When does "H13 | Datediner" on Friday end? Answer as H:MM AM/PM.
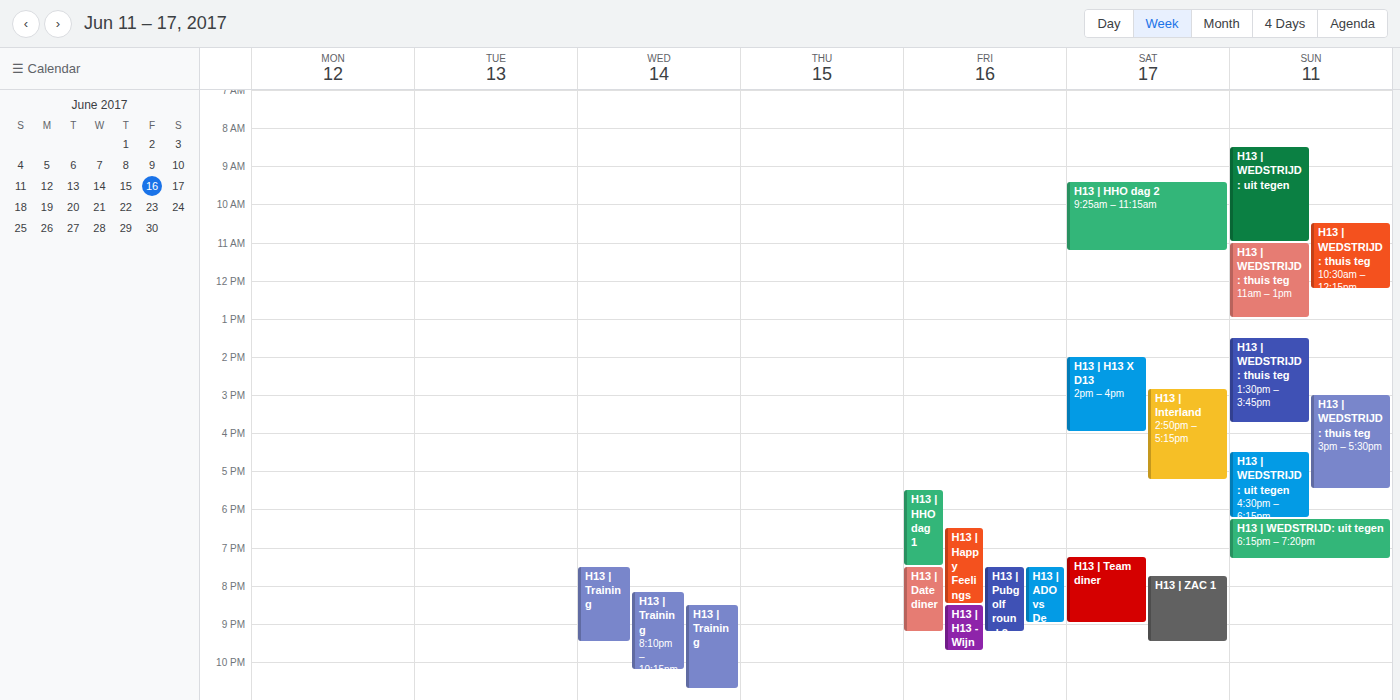
9:15 PM